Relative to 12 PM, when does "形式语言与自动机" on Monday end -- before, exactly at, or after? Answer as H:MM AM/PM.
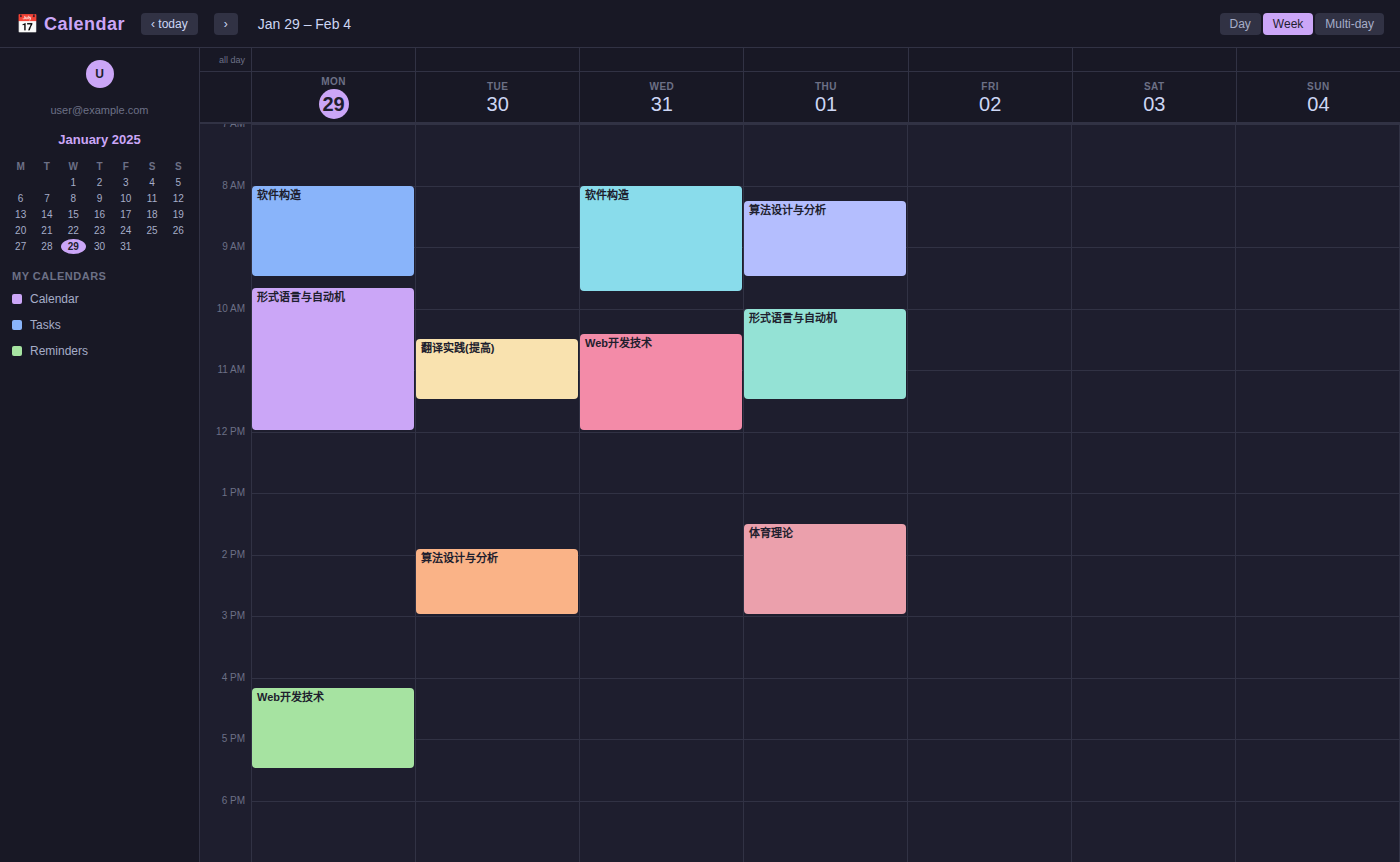
12:00 PM -- exactly at 12 PM, on the 12 PM line.